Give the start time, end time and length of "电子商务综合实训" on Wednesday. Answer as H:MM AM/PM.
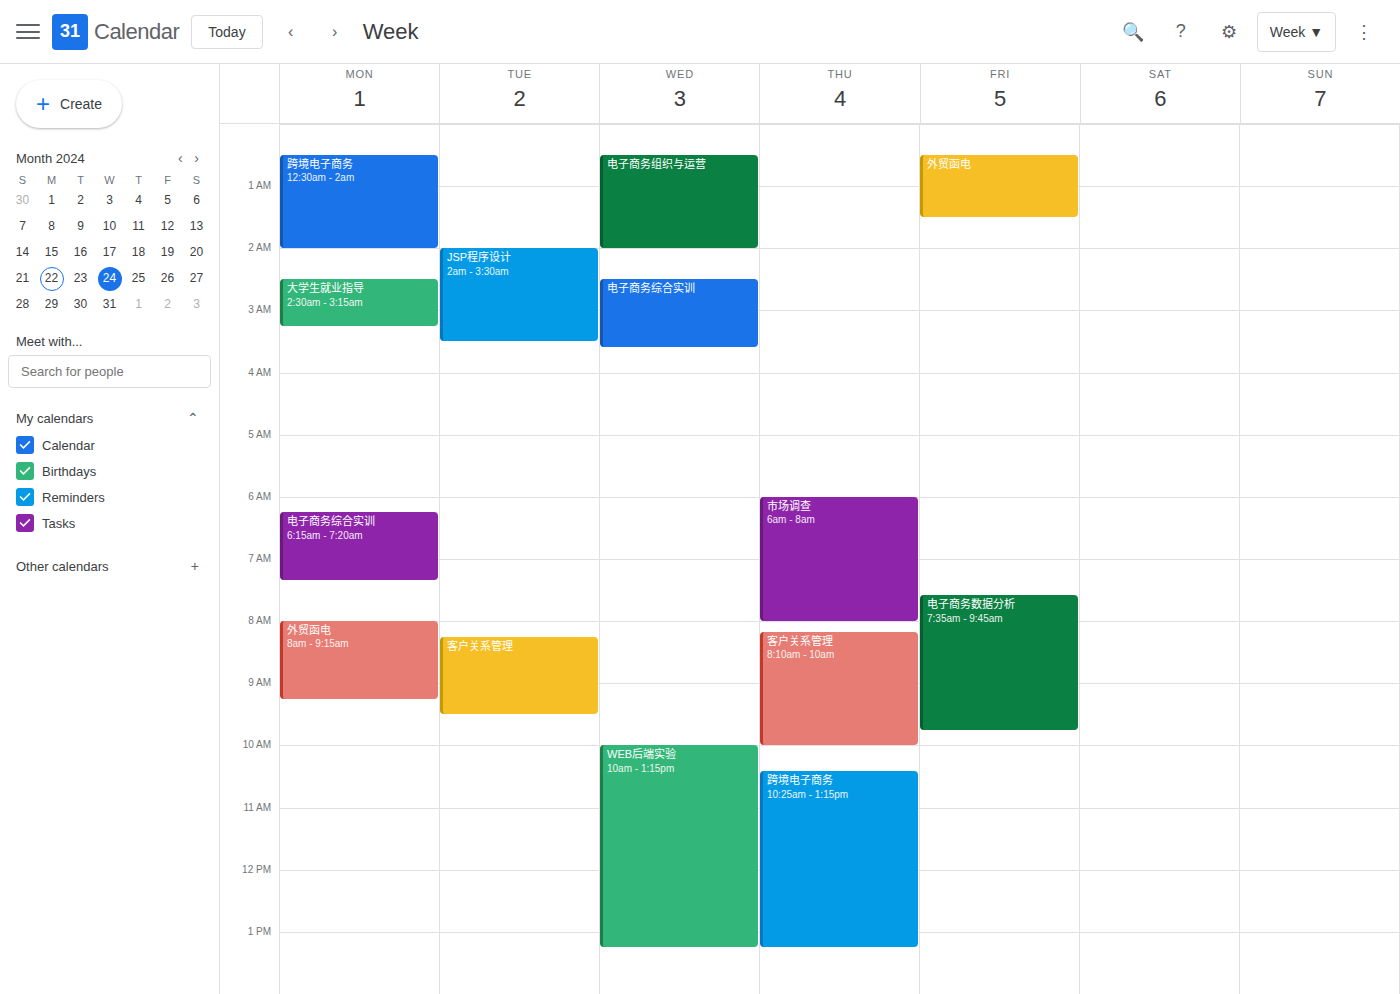
2:30 AM to 3:35 AM, 1 hour 5 minutes